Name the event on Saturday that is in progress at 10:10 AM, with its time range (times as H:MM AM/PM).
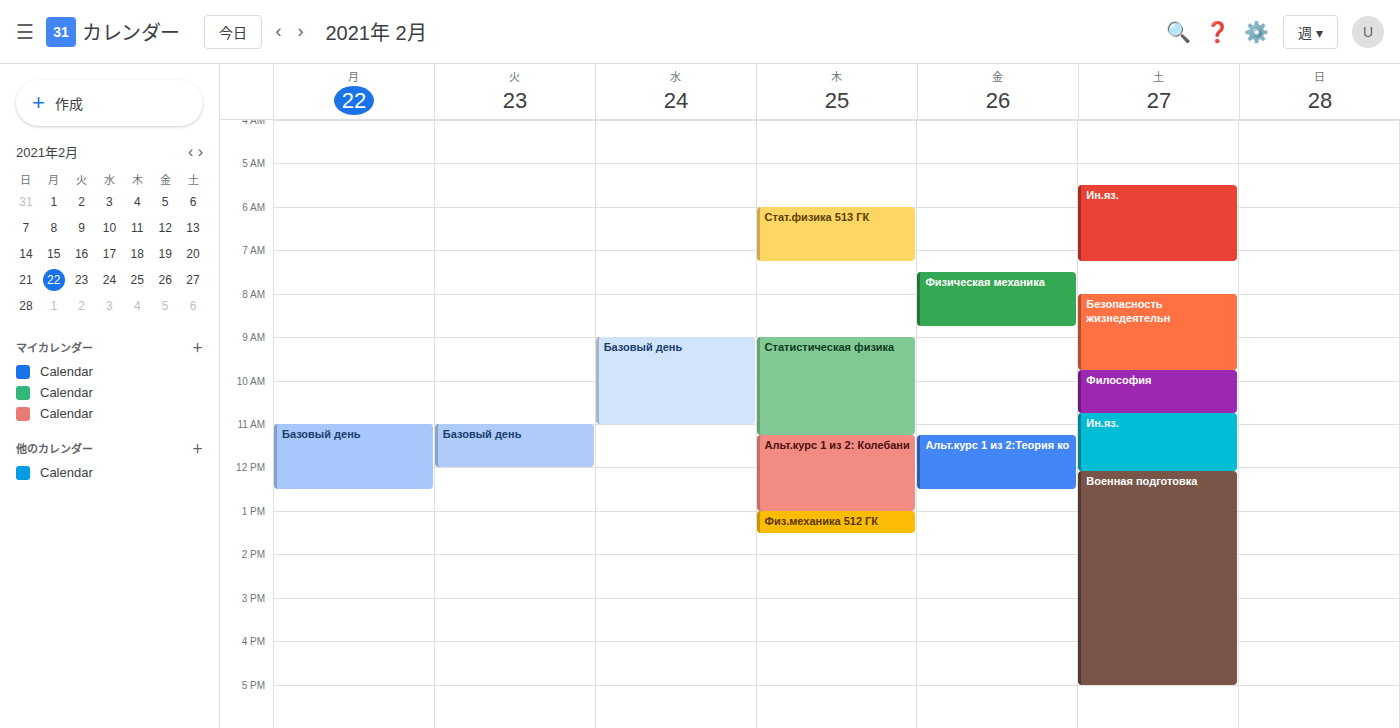
"Философия", 9:45 AM to 10:45 AM